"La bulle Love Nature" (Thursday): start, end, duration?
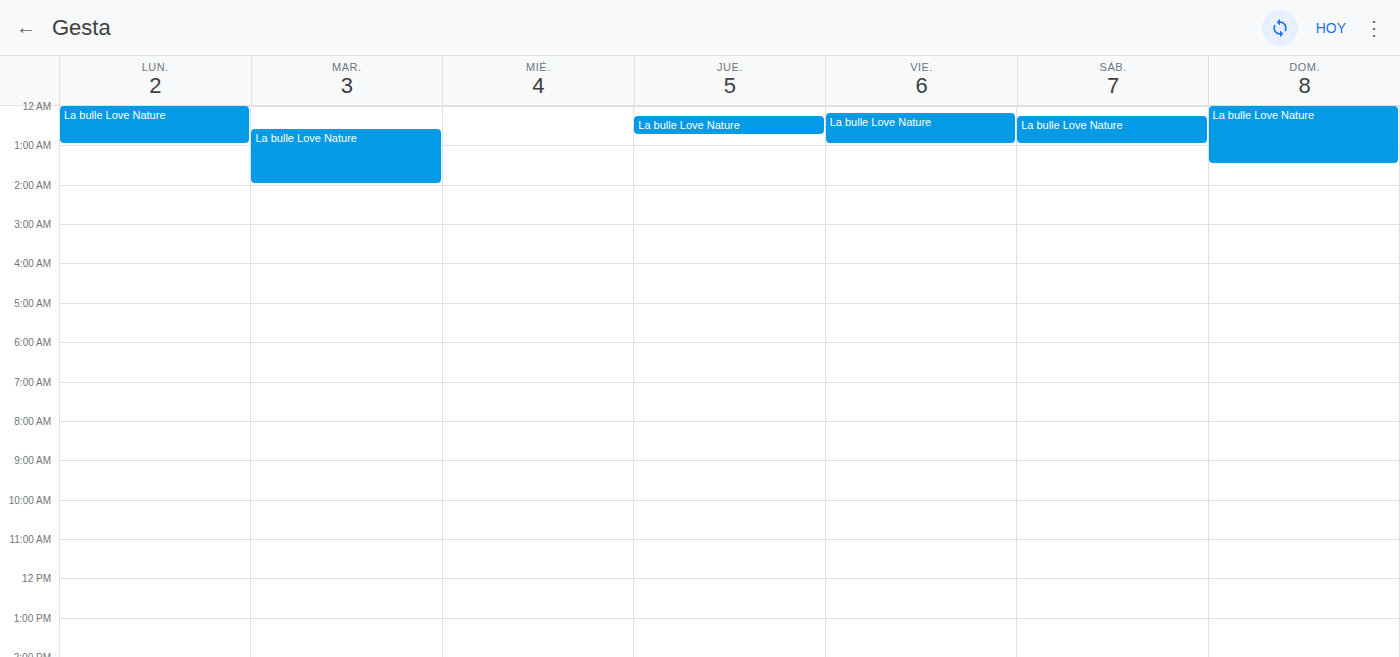
12:15 AM to 12:45 AM, 30 minutes